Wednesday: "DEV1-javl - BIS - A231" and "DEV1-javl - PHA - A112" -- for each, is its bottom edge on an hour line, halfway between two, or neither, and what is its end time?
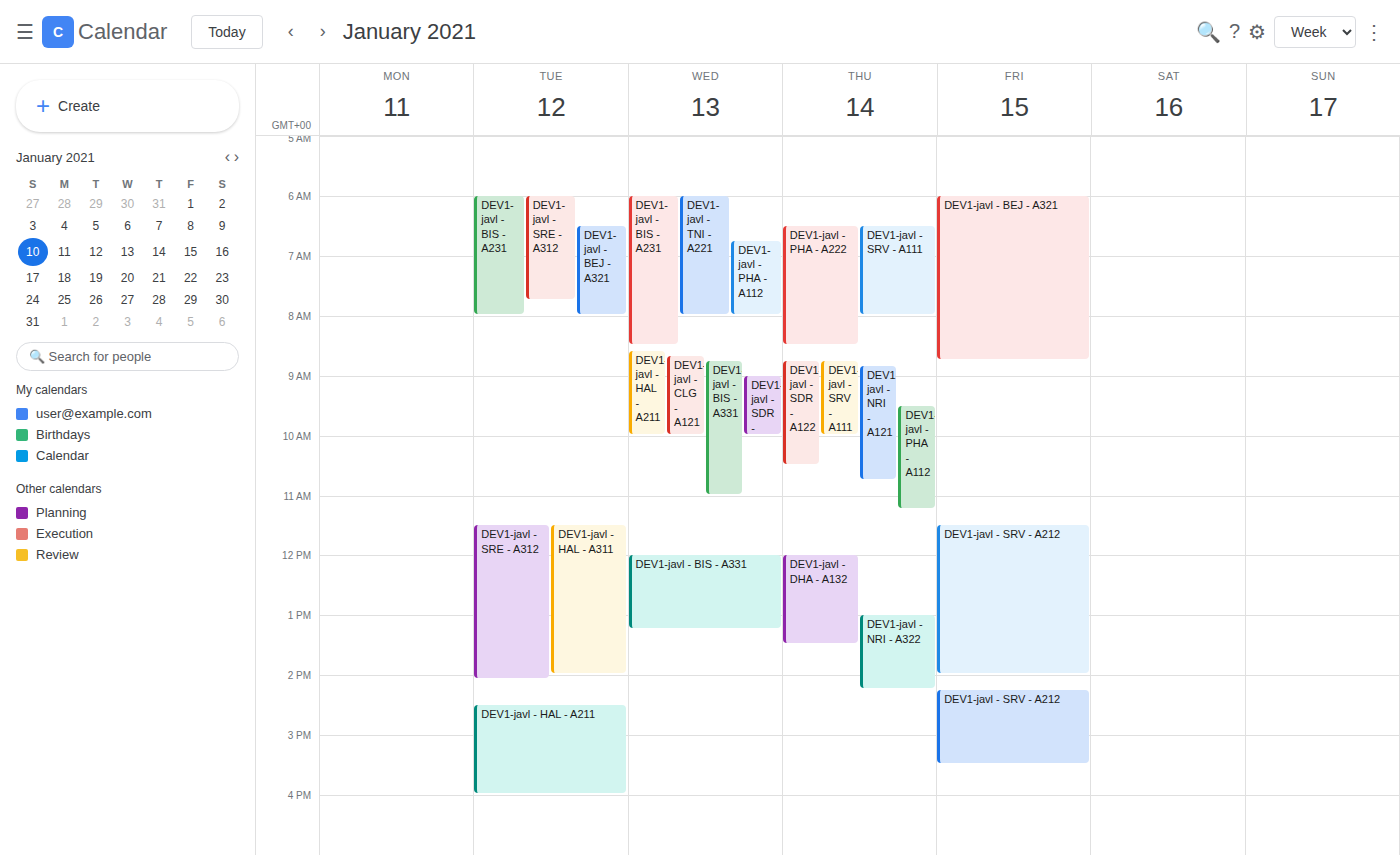
"DEV1-javl - BIS - A231": 8:30 AM, halfway between the 8 AM and 9 AM lines. "DEV1-javl - PHA - A112": 8:00 AM, exactly on the 8 AM line.